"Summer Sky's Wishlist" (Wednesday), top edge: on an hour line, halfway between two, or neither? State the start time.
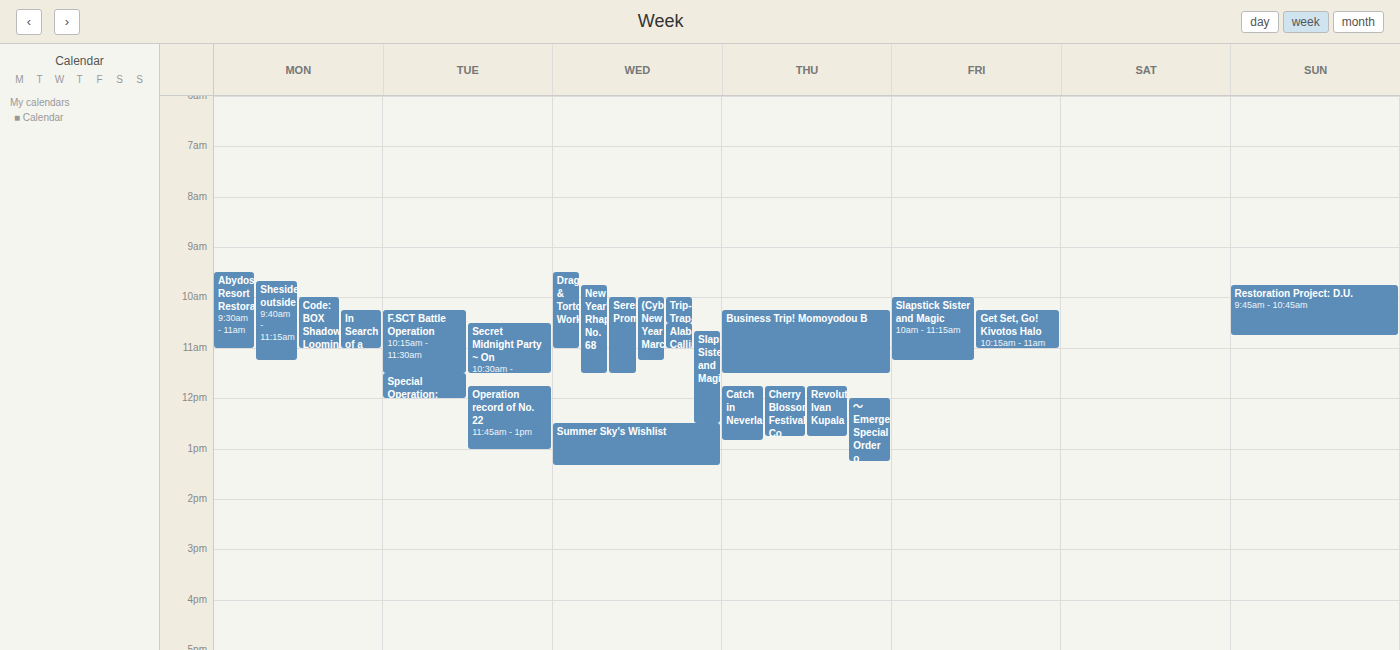
12:30 PM -- halfway between the 12 PM and 1 PM lines.